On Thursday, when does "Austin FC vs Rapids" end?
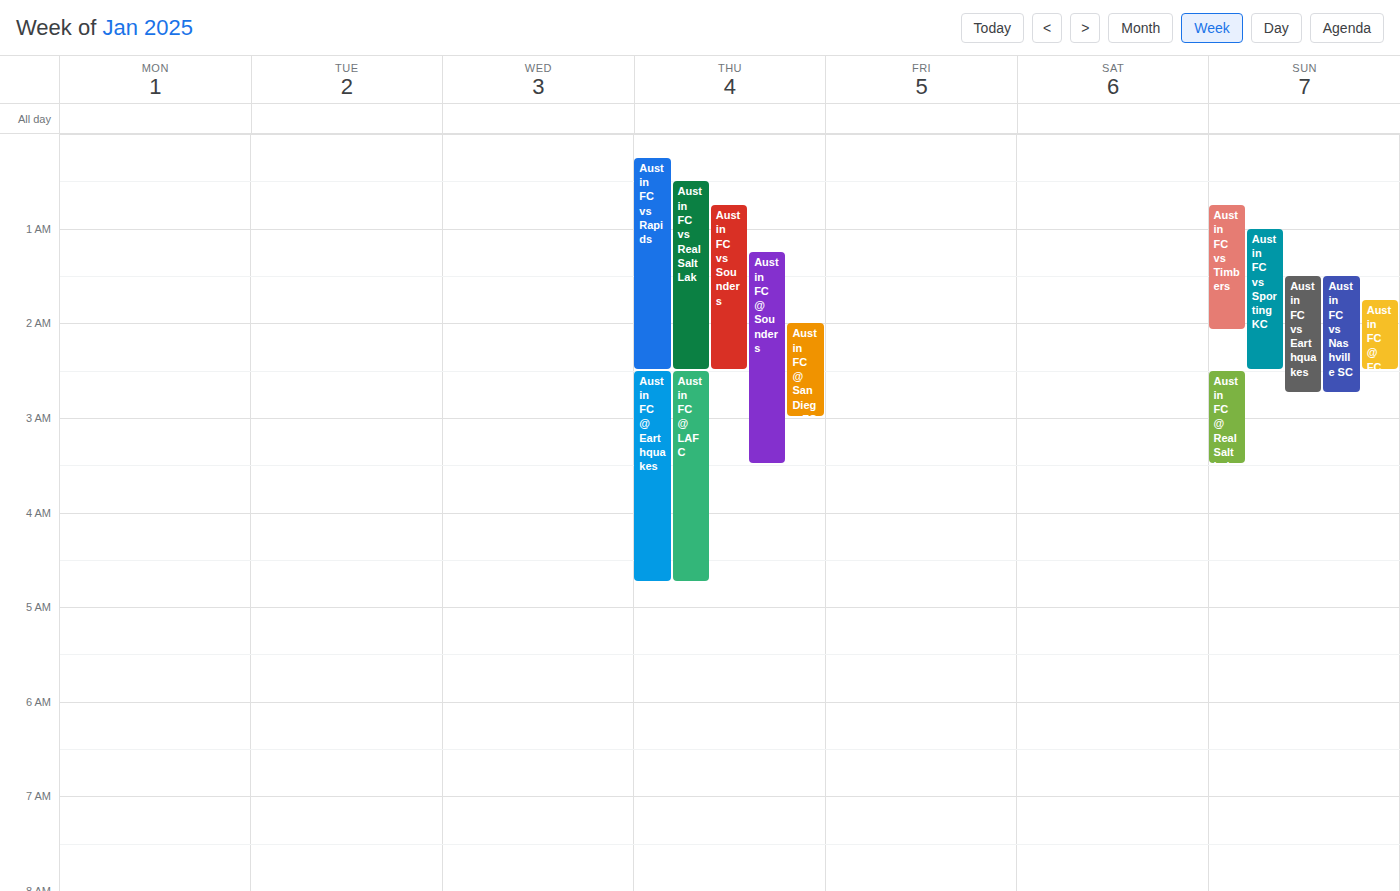
2:30 AM